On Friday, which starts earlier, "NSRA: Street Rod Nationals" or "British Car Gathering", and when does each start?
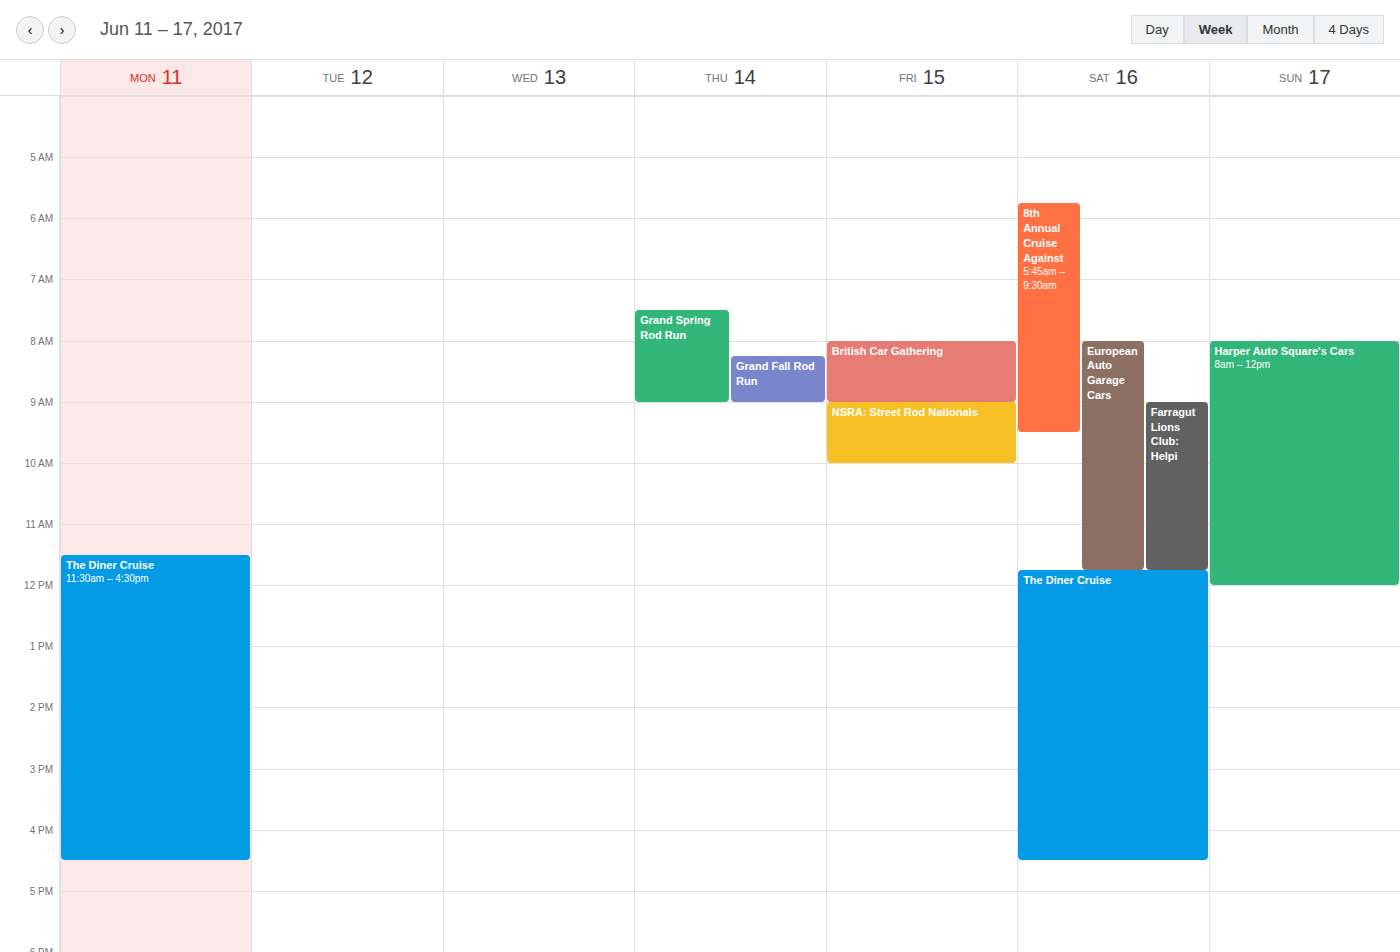
"British Car Gathering" 8:00 AM; "NSRA: Street Rod Nationals" 9:00 AM.